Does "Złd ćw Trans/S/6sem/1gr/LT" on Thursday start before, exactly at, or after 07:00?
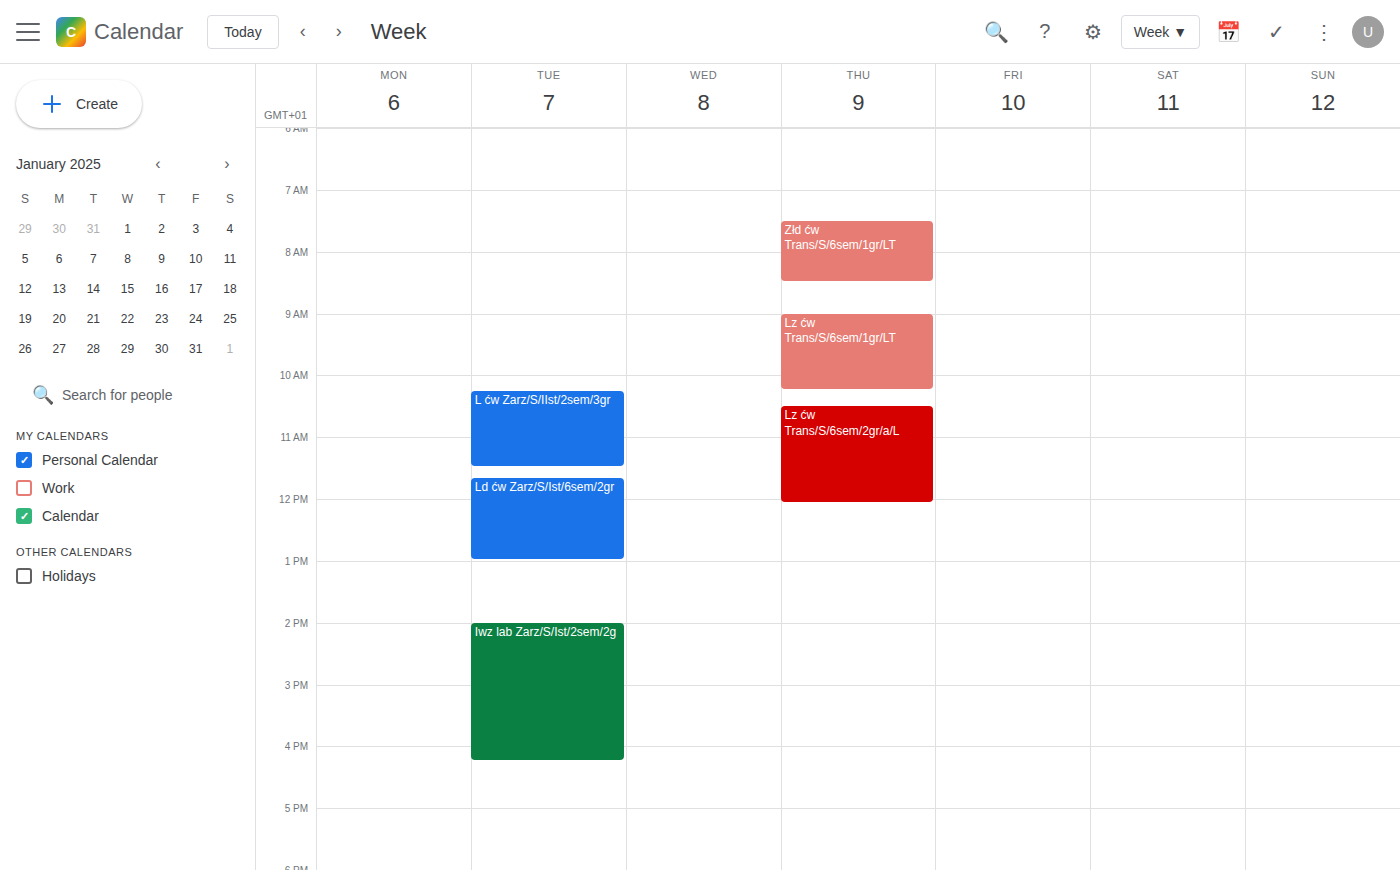
07:30 -- after 07:00, 30 minutes below the 07:00 line.